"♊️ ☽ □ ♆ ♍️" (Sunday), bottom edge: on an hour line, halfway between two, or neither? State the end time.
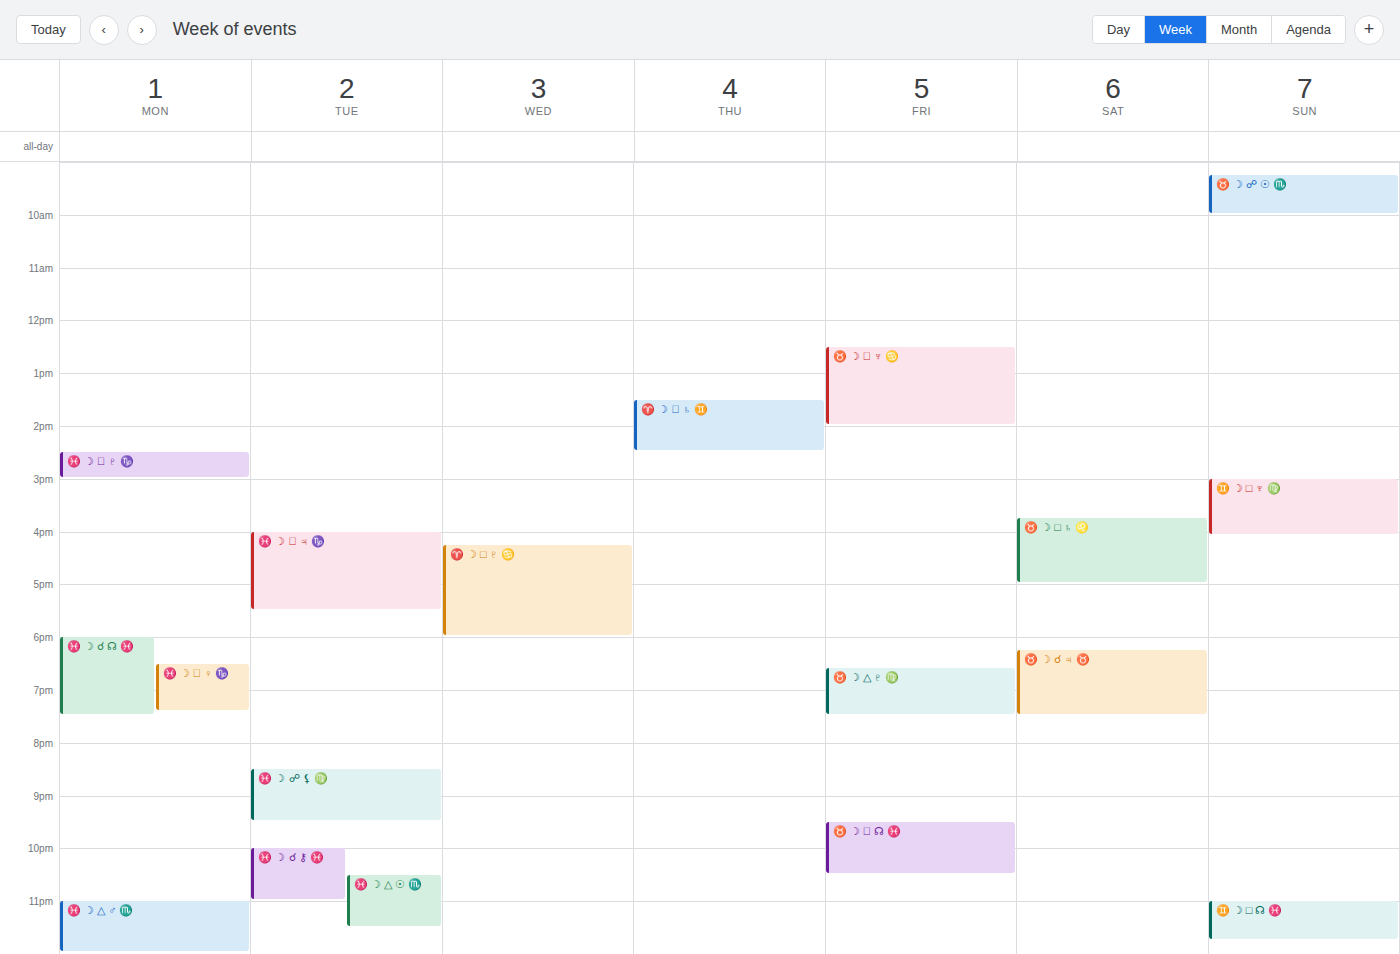
4:05 PM -- neither: 5 minutes below the 4 PM line and 55 minutes above the 5 PM line.